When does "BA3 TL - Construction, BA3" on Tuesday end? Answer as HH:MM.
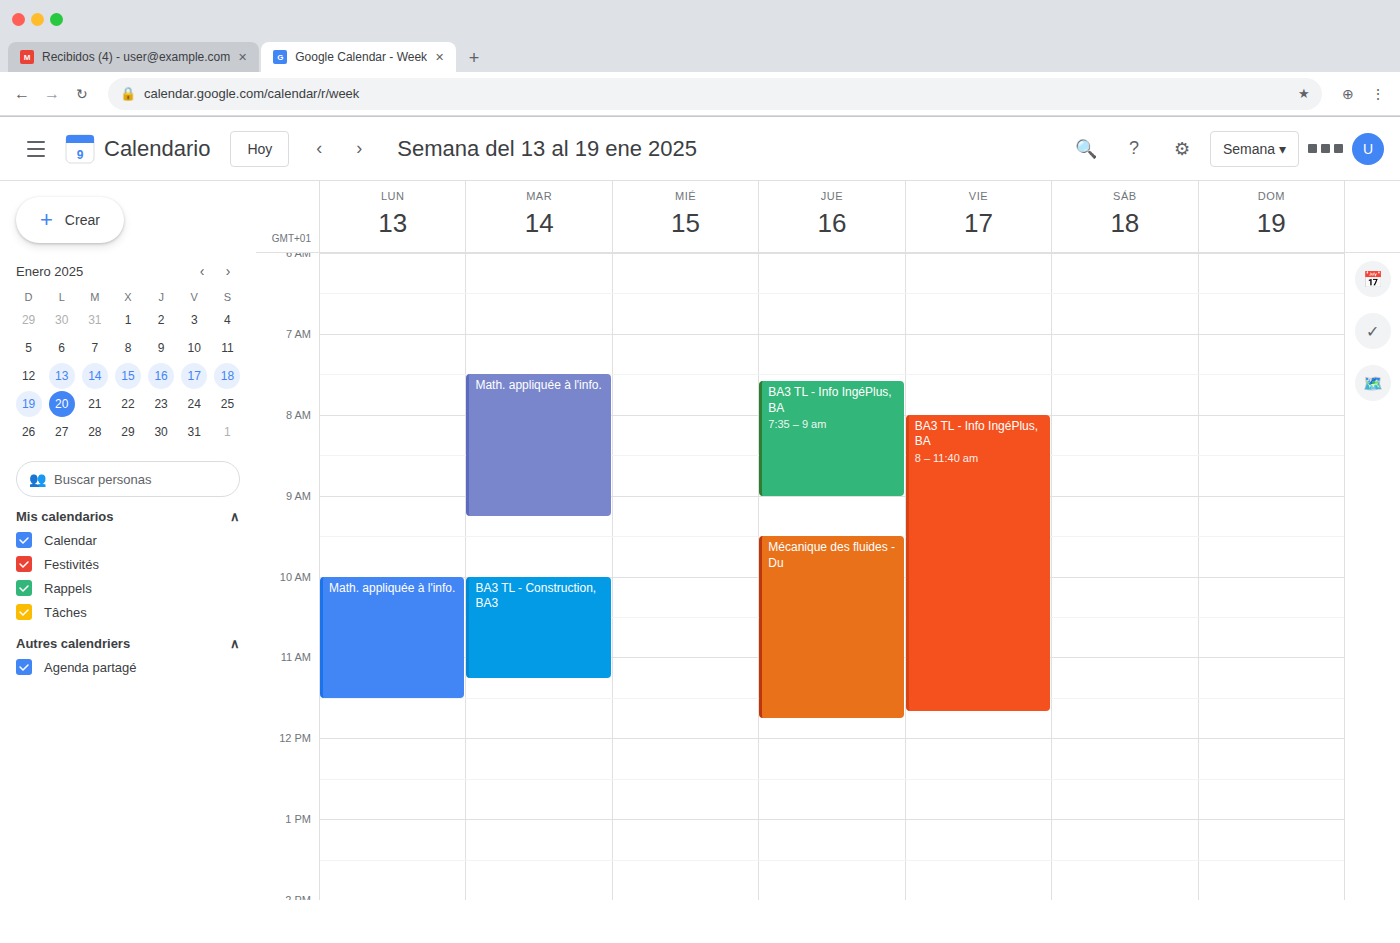
11:15